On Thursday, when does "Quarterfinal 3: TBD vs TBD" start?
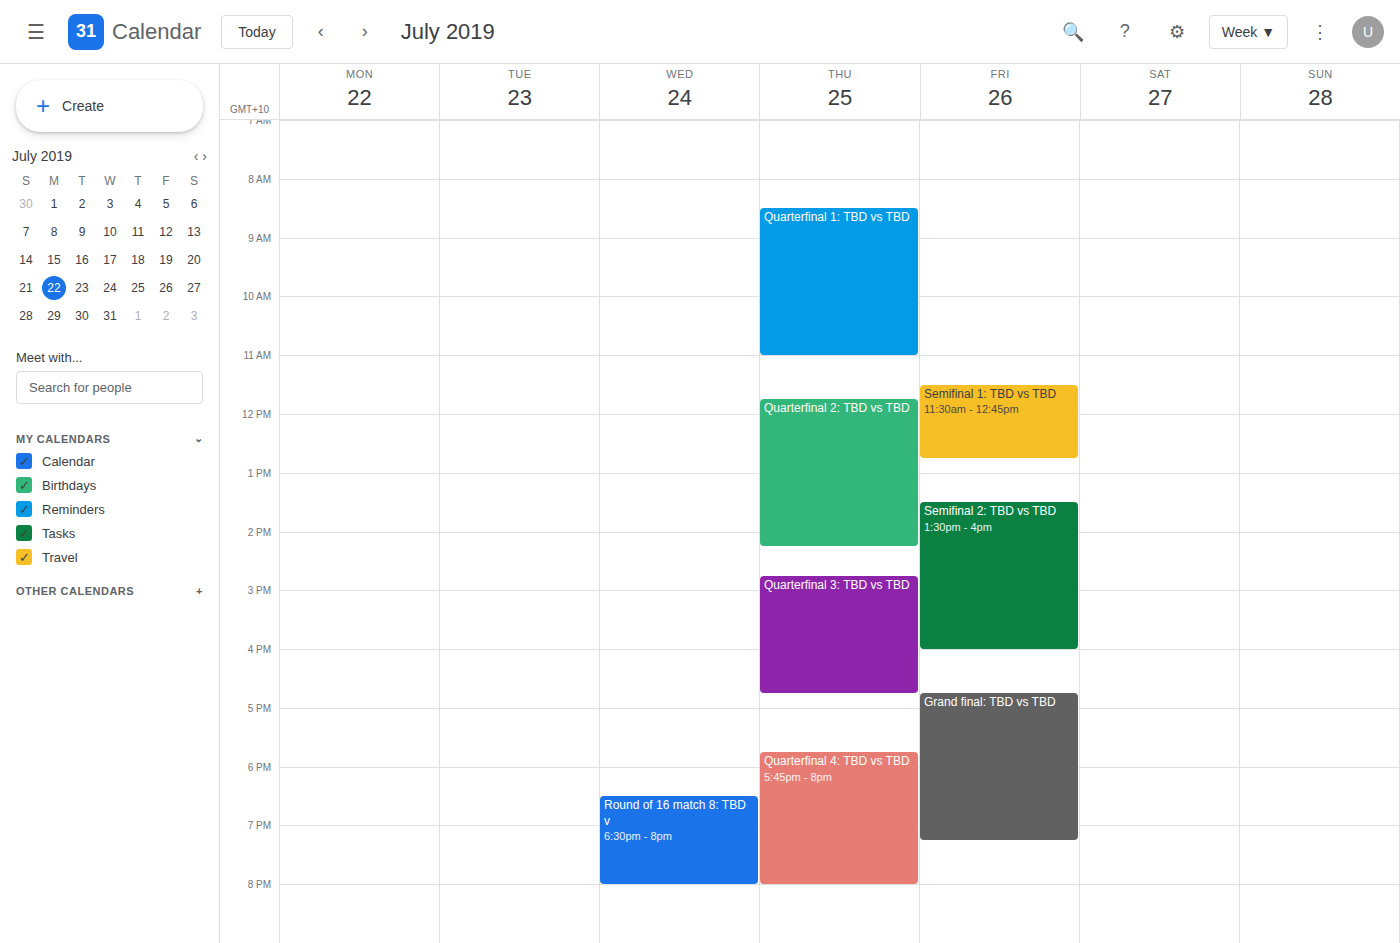
2:45 PM